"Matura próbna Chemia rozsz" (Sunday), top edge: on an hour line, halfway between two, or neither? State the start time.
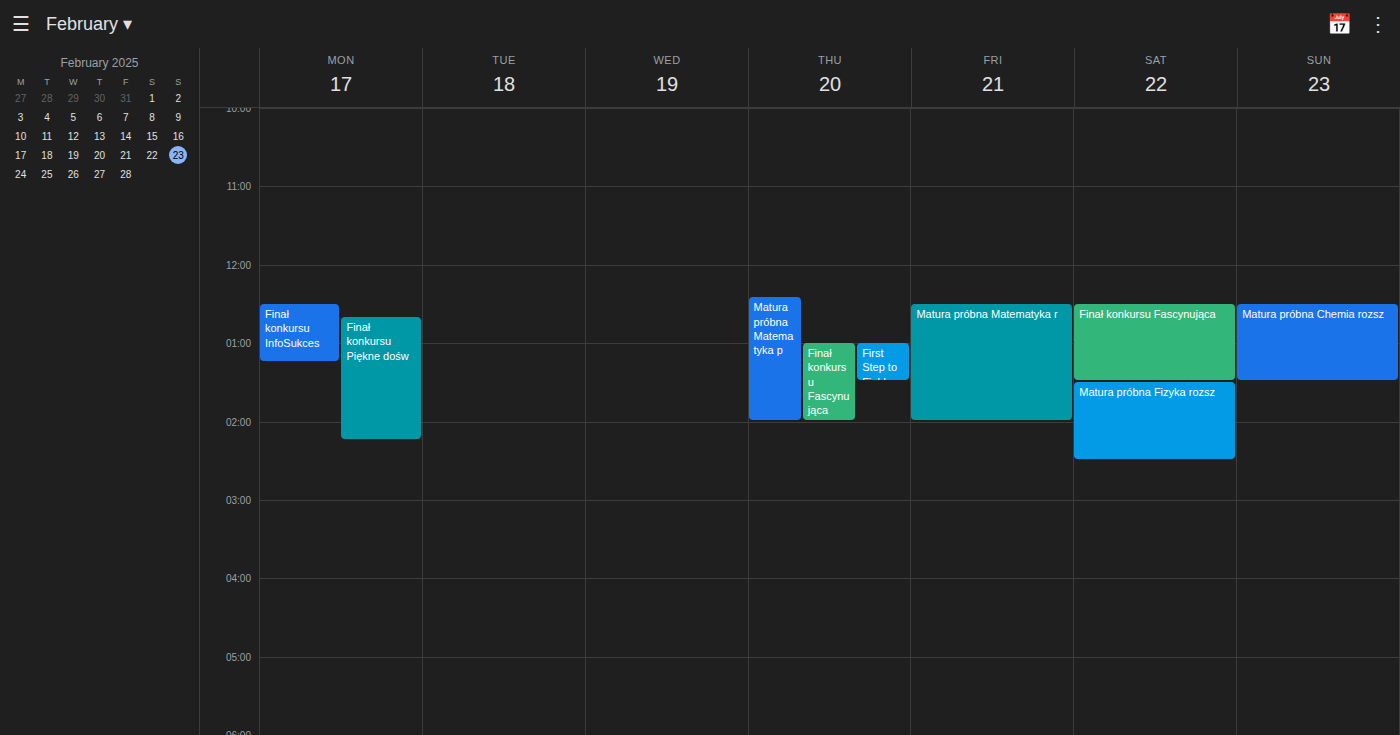
12:30 -- halfway between the 12:00 and 13:00 lines.